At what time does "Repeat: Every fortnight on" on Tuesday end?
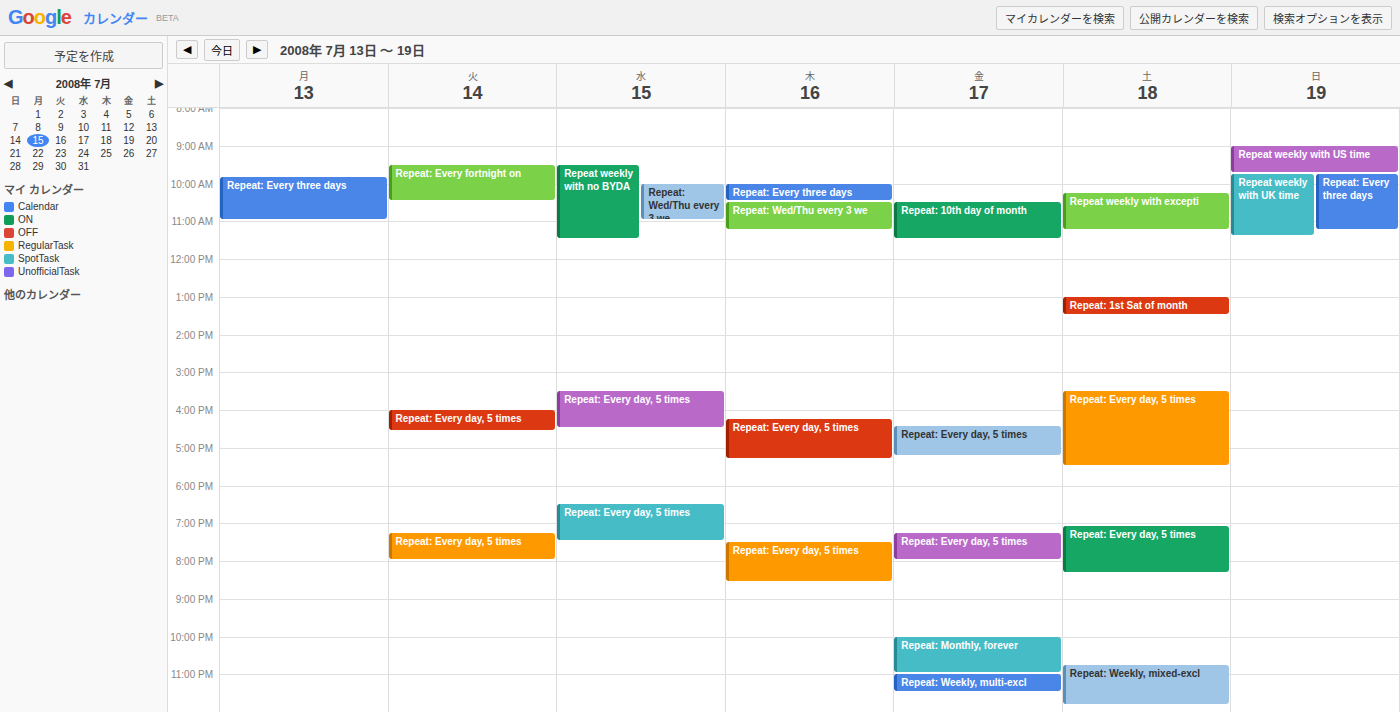
10:30 AM